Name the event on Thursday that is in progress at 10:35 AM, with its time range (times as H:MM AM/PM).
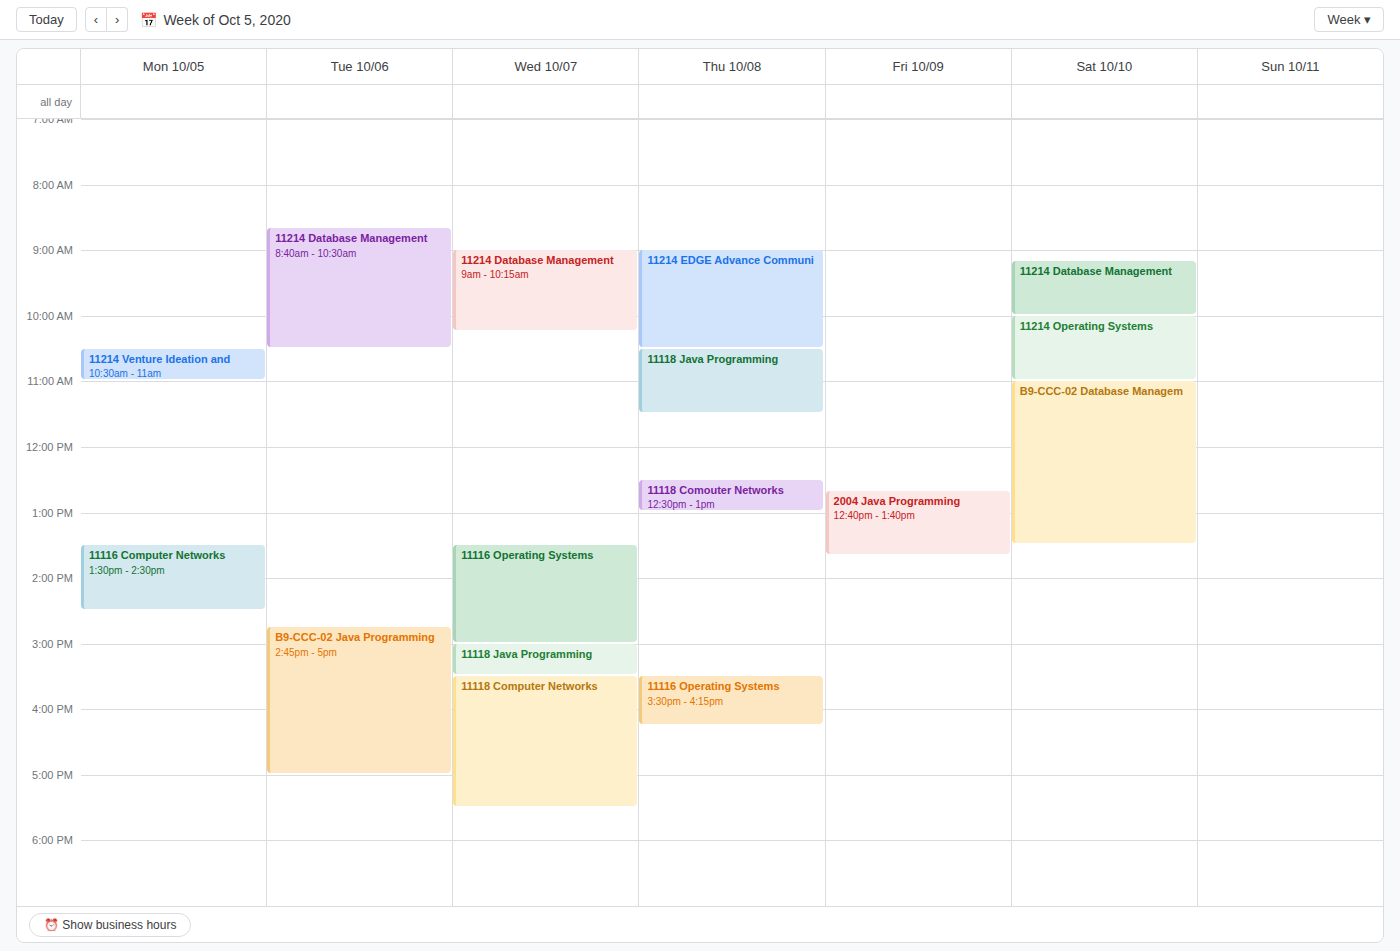
"11118 Java Programming", 10:30 AM to 11:30 AM